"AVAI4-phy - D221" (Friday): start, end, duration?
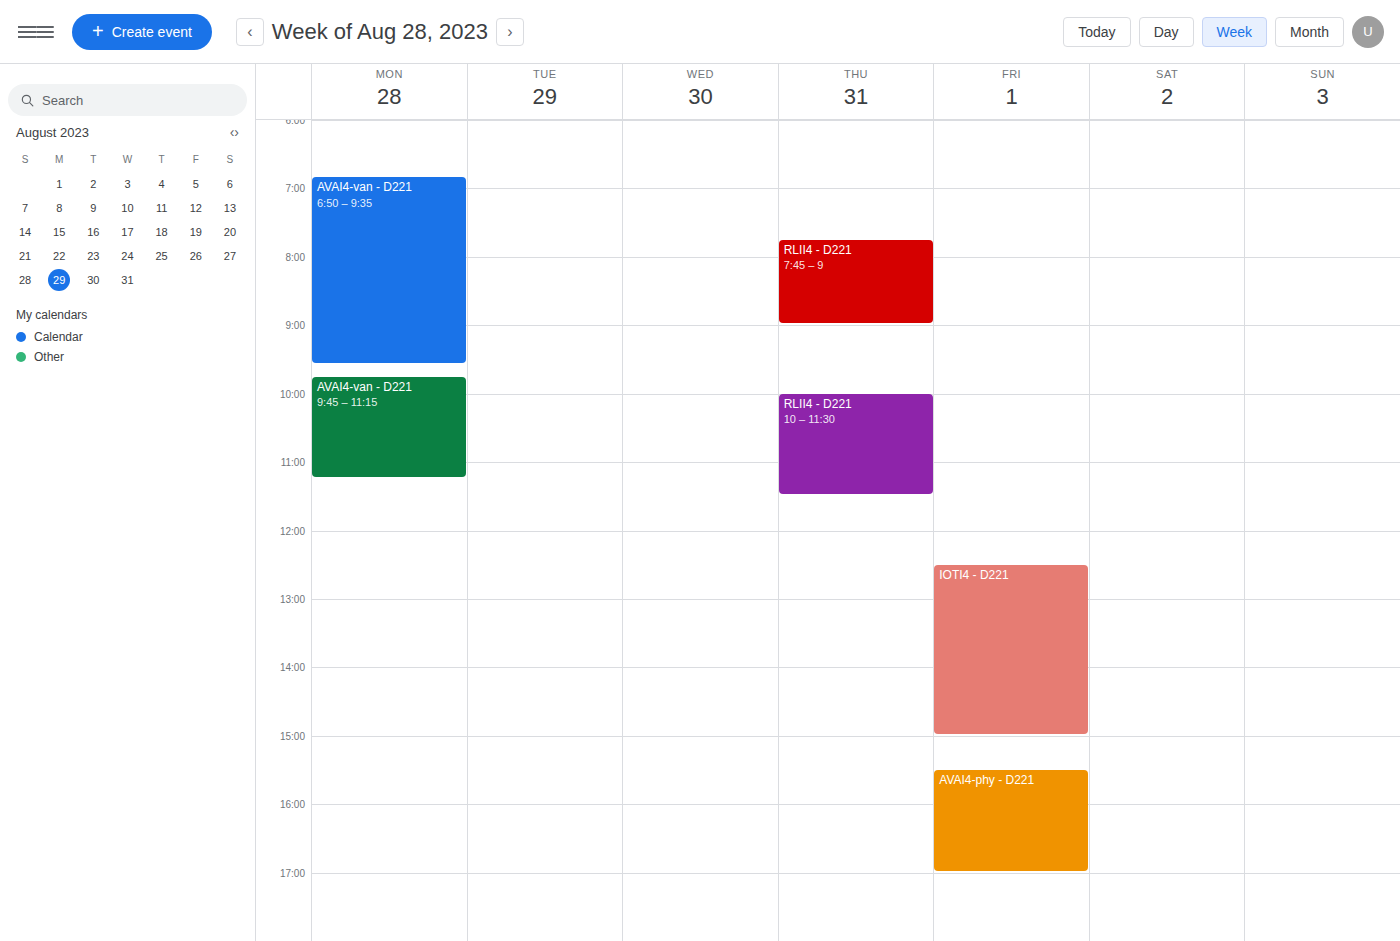
3:30 PM to 5:00 PM, 1 hour 30 minutes